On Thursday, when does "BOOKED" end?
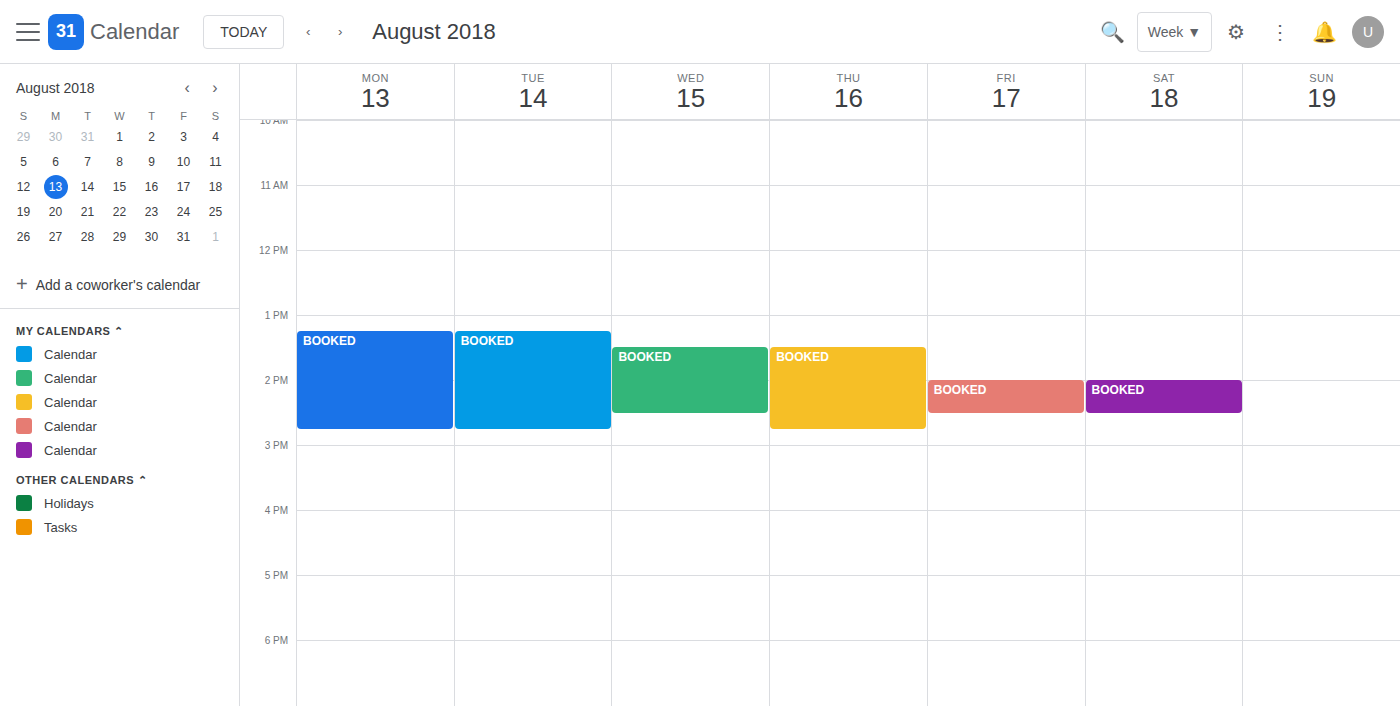
2:45 PM